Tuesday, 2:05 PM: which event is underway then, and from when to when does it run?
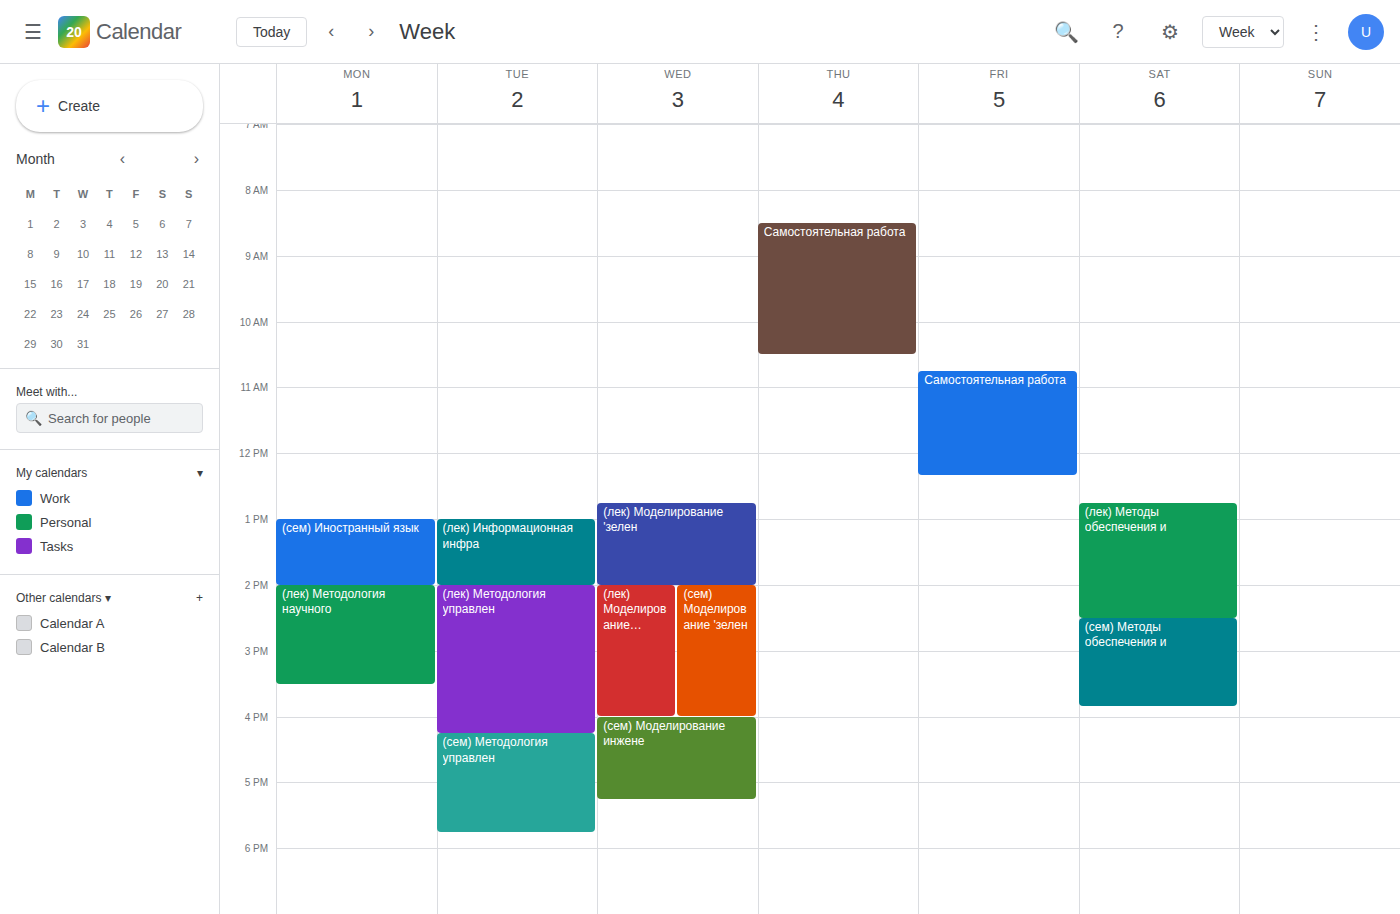
"(лек) Методология управлен", 2:00 PM to 4:15 PM